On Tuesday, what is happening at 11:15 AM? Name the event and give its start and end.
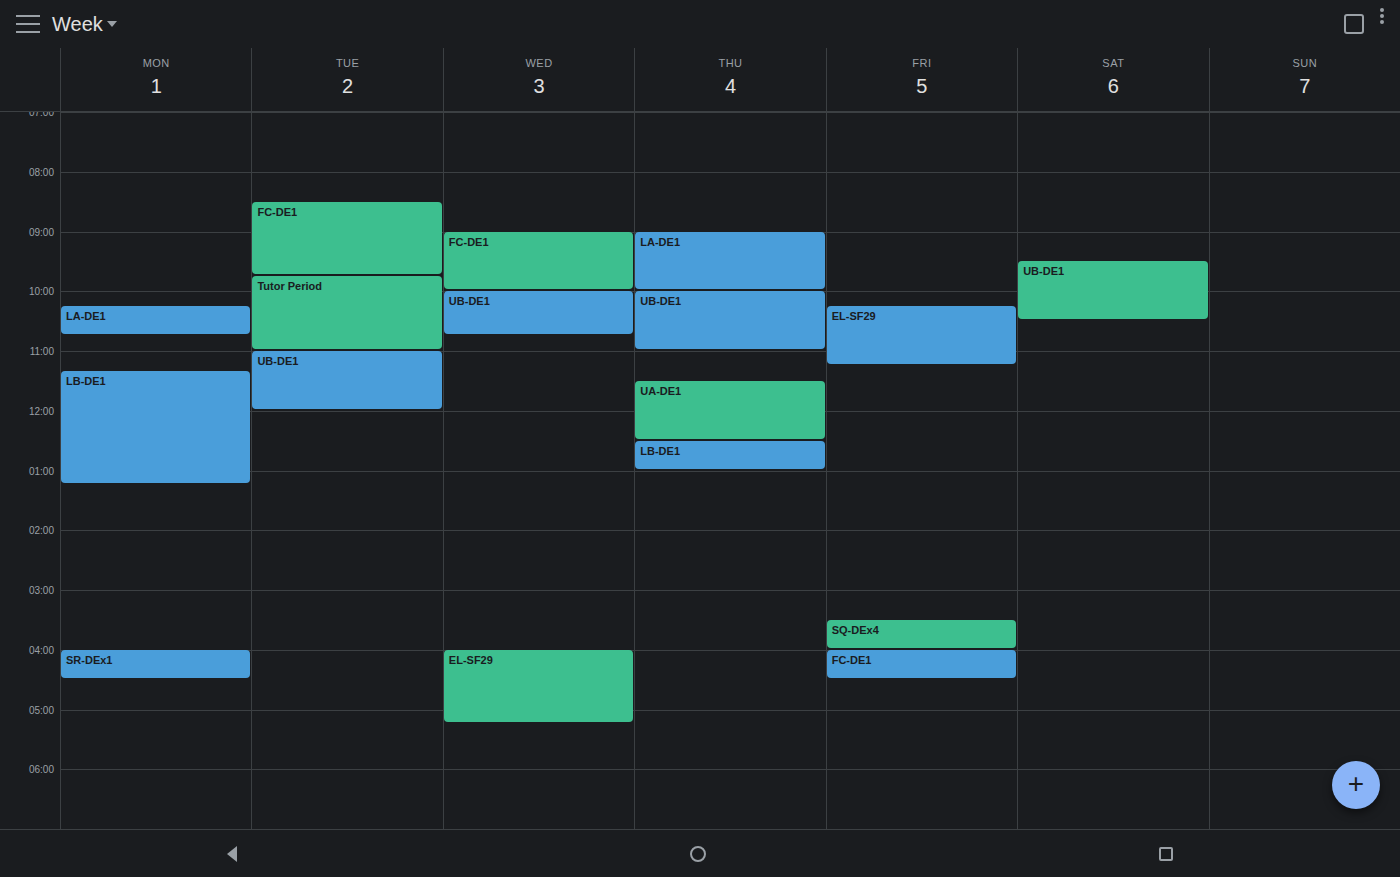
"UB-DE1", 11:00 AM to 12:00 PM